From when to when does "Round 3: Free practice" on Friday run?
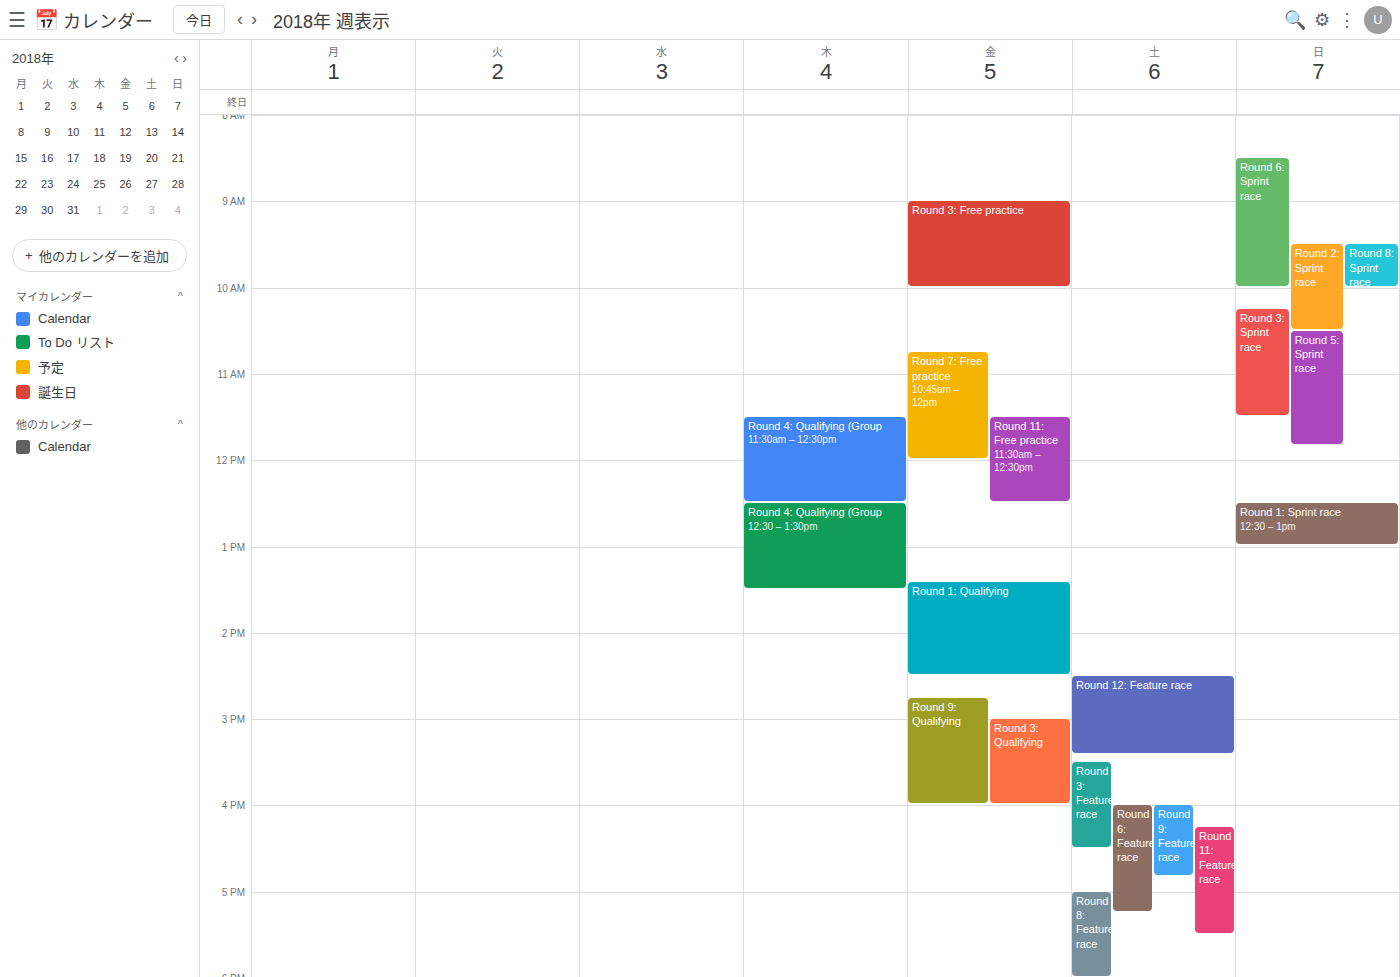
9:00 AM to 10:00 AM